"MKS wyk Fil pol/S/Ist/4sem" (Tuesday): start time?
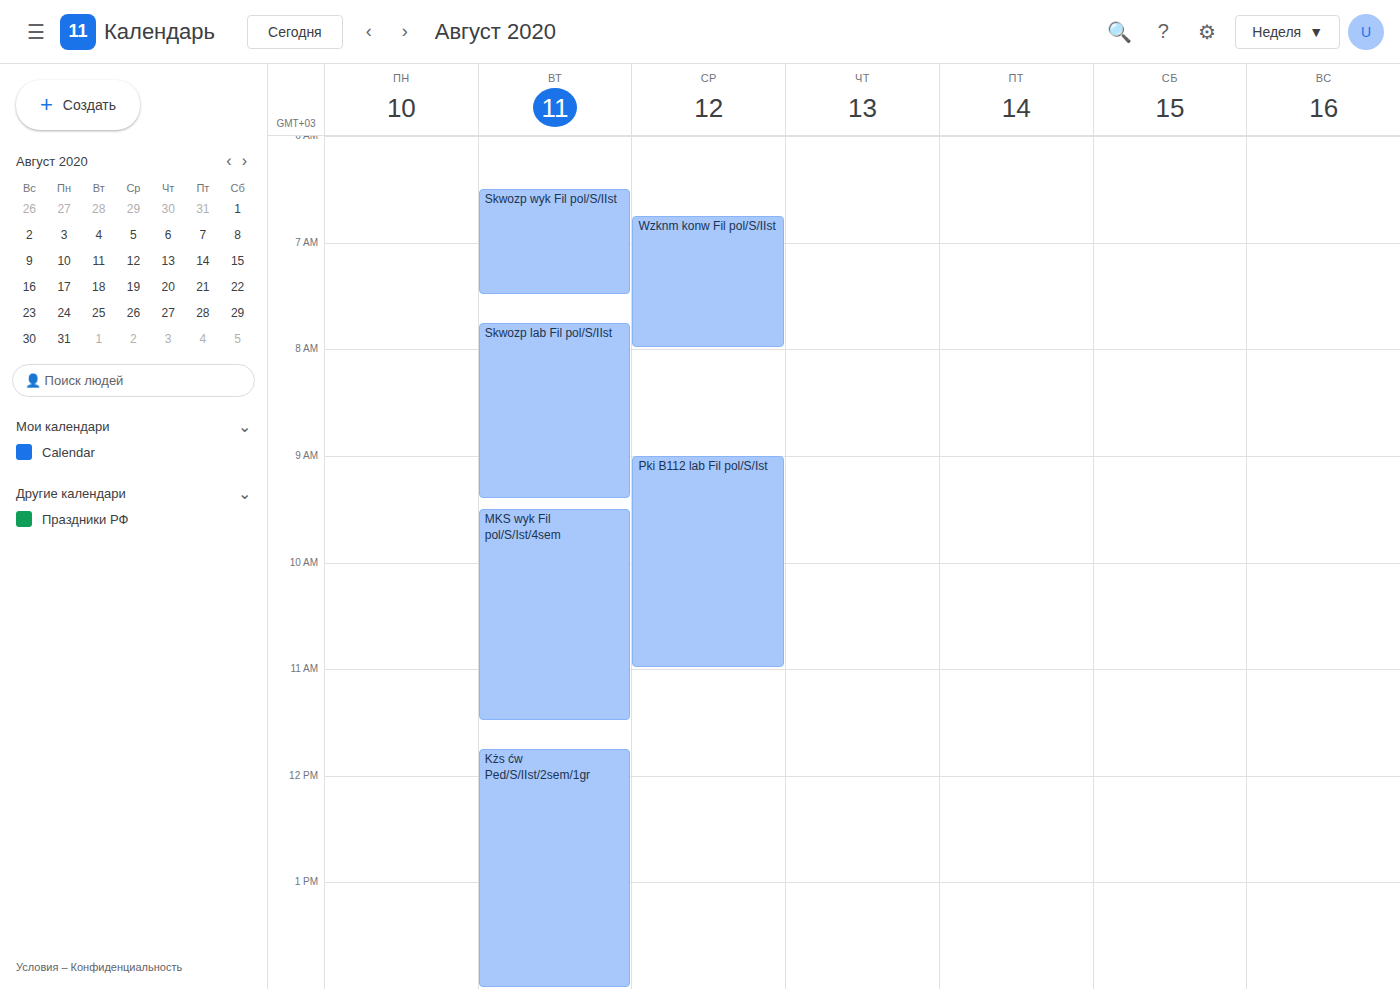
9:30 AM